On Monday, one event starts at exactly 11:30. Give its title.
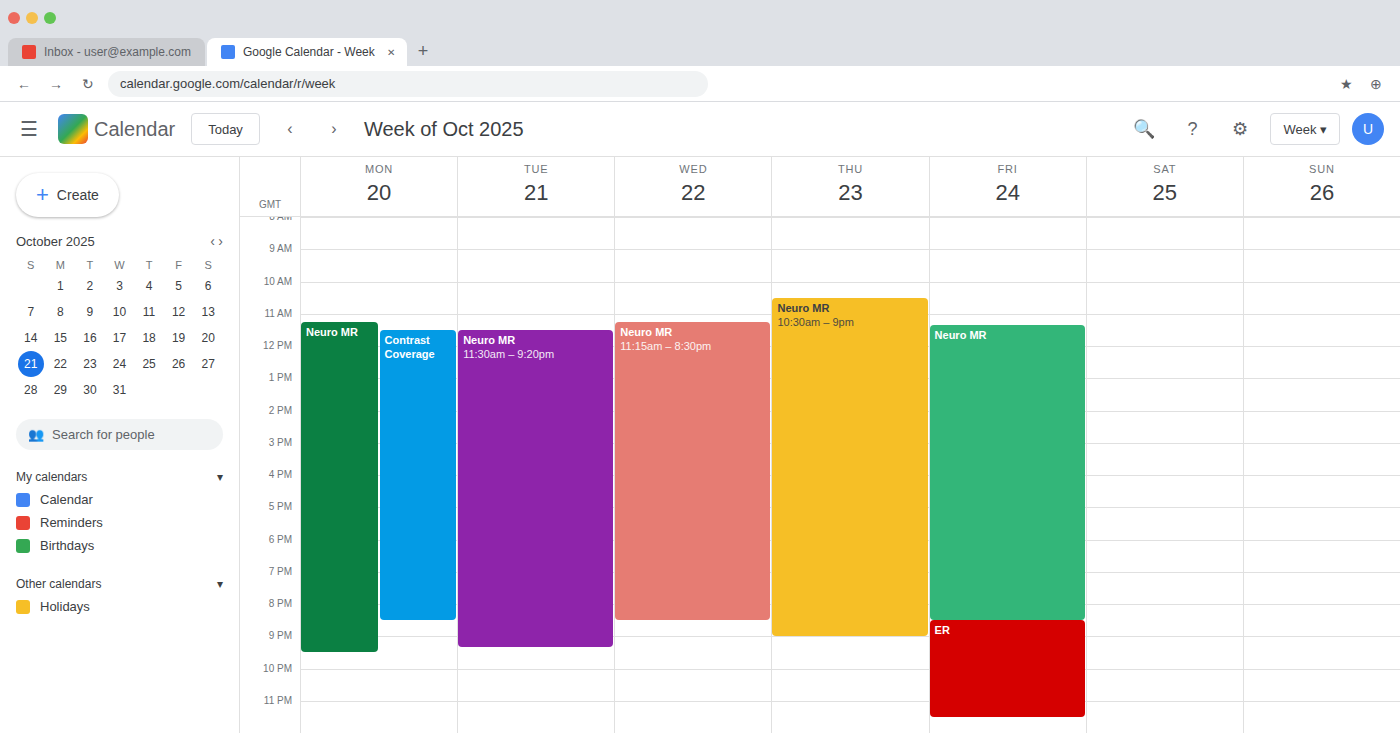
"Contrast Coverage"